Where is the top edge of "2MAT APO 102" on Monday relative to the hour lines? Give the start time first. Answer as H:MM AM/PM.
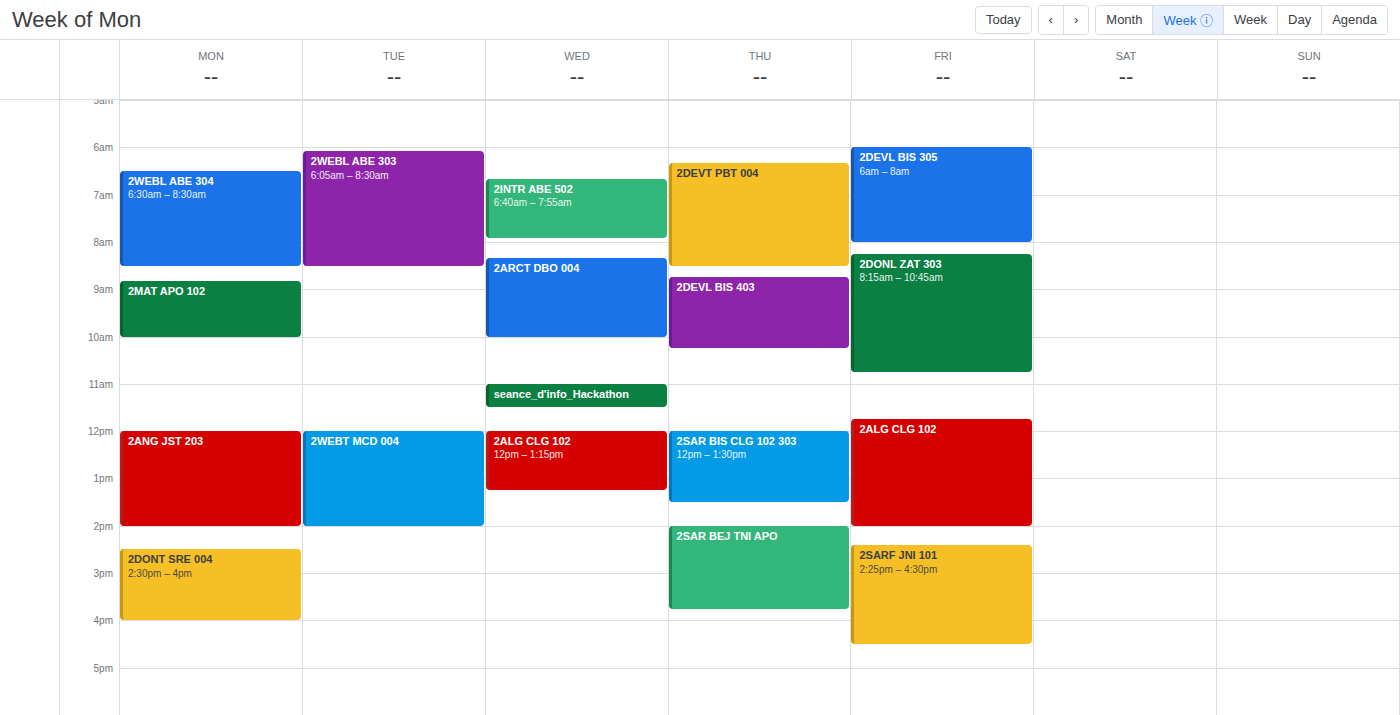
8:50 AM -- neither: 50 minutes below the 8 AM line and 10 minutes above the 9 AM line.